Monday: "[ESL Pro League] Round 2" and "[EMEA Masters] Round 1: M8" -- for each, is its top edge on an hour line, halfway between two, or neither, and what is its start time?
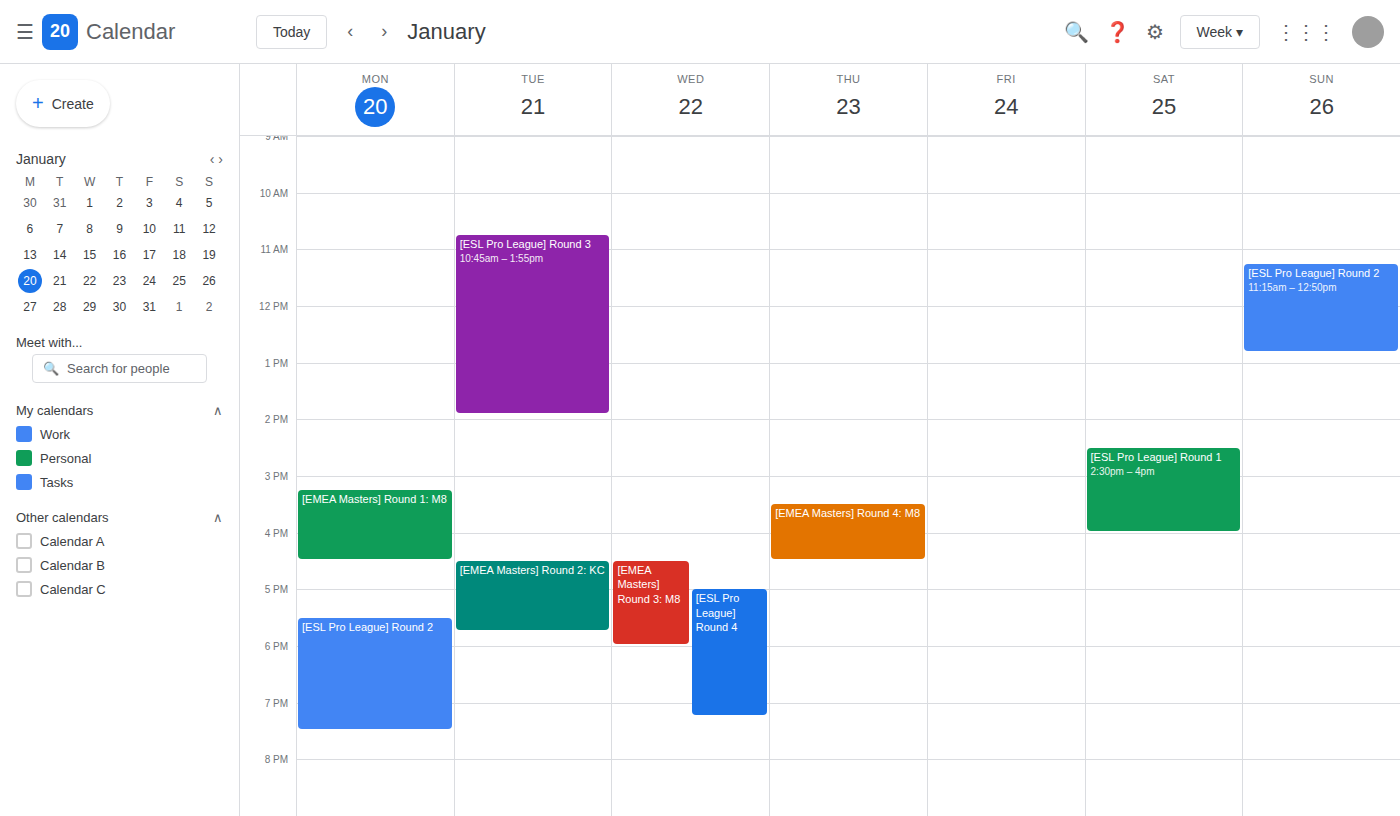
"[ESL Pro League] Round 2": 5:30 PM, halfway between the 5 PM and 6 PM lines. "[EMEA Masters] Round 1: M8": 3:15 PM, neither: a quarter of the way from the 3 PM line to the 4 PM line.